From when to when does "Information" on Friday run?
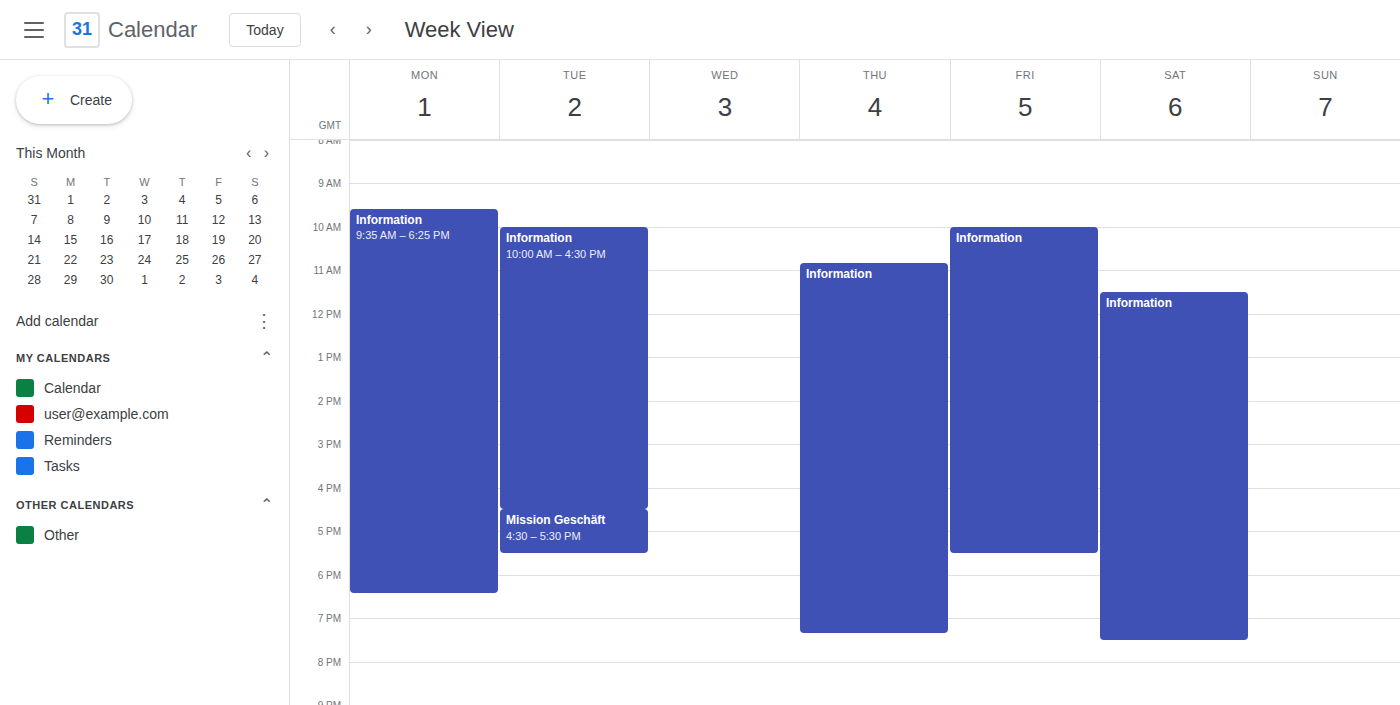
10:00 AM to 5:30 PM